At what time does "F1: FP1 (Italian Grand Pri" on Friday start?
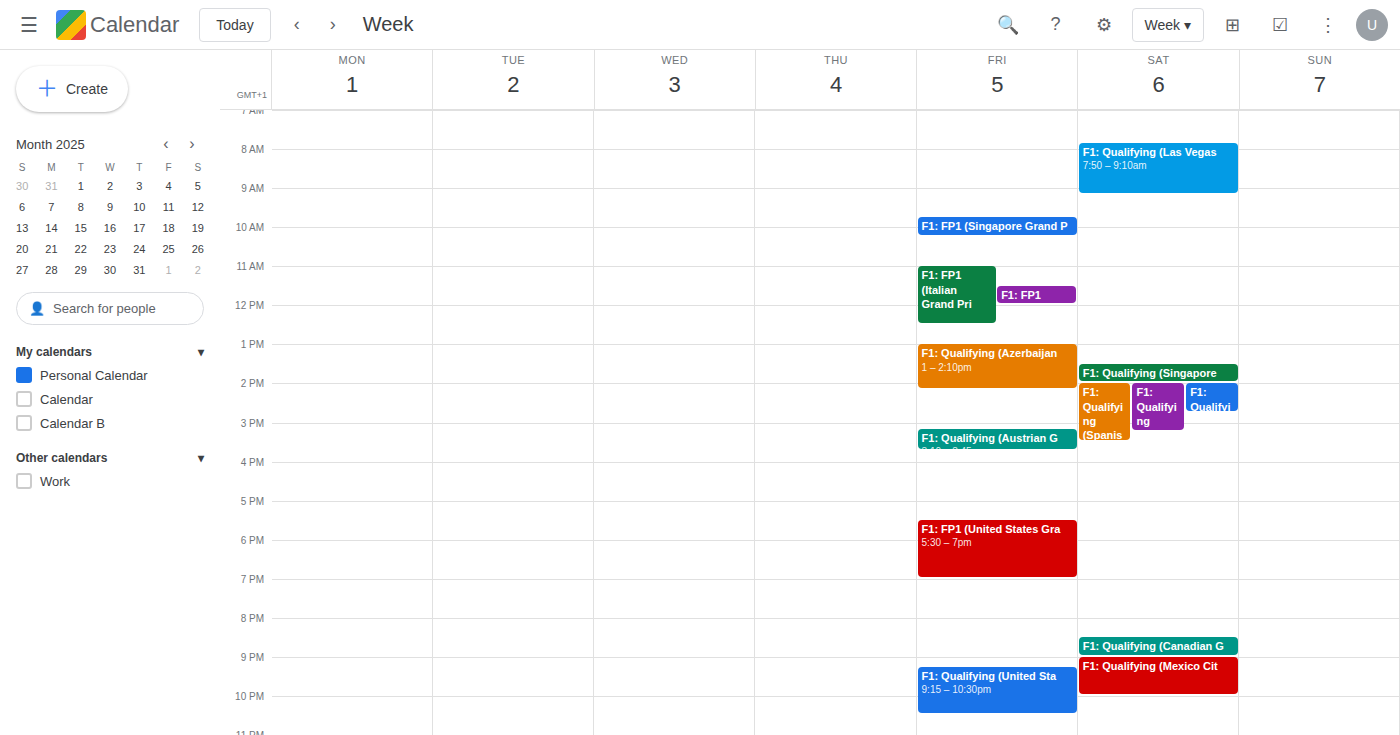
11:00 AM